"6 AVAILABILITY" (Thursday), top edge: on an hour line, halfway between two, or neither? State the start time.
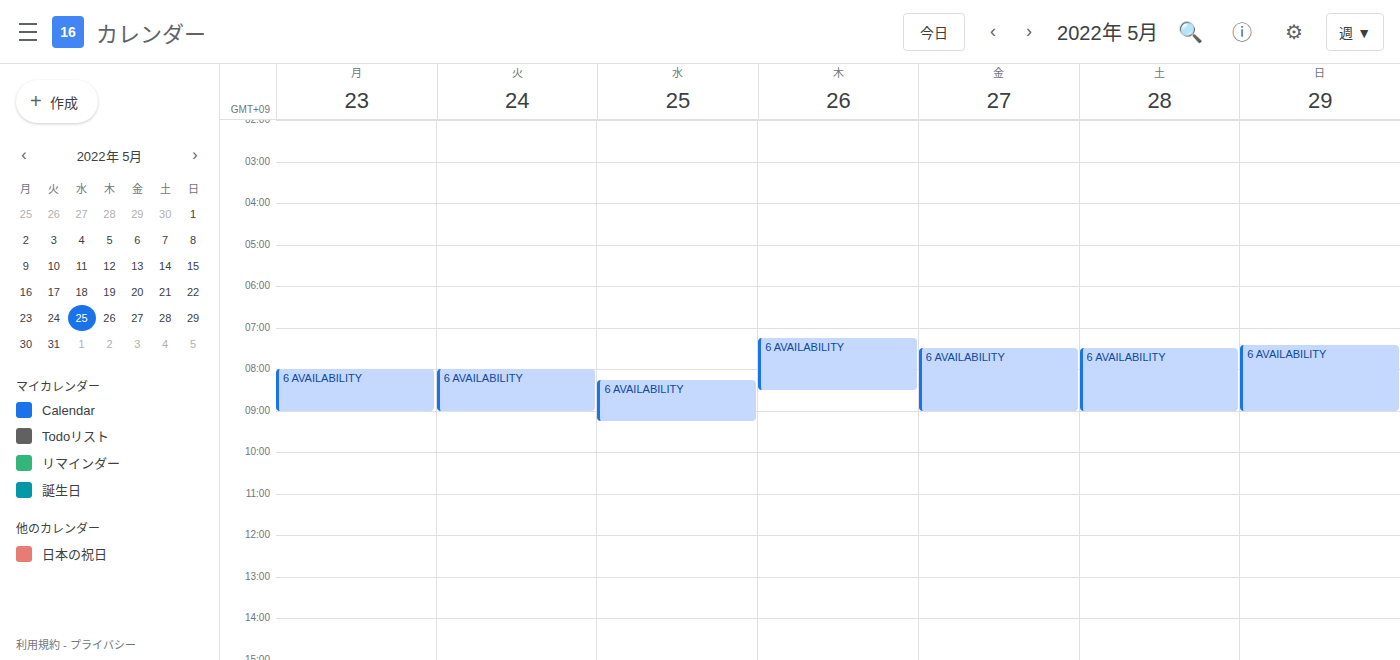
7:15 AM -- neither: a quarter of the way from the 7 AM line to the 8 AM line.